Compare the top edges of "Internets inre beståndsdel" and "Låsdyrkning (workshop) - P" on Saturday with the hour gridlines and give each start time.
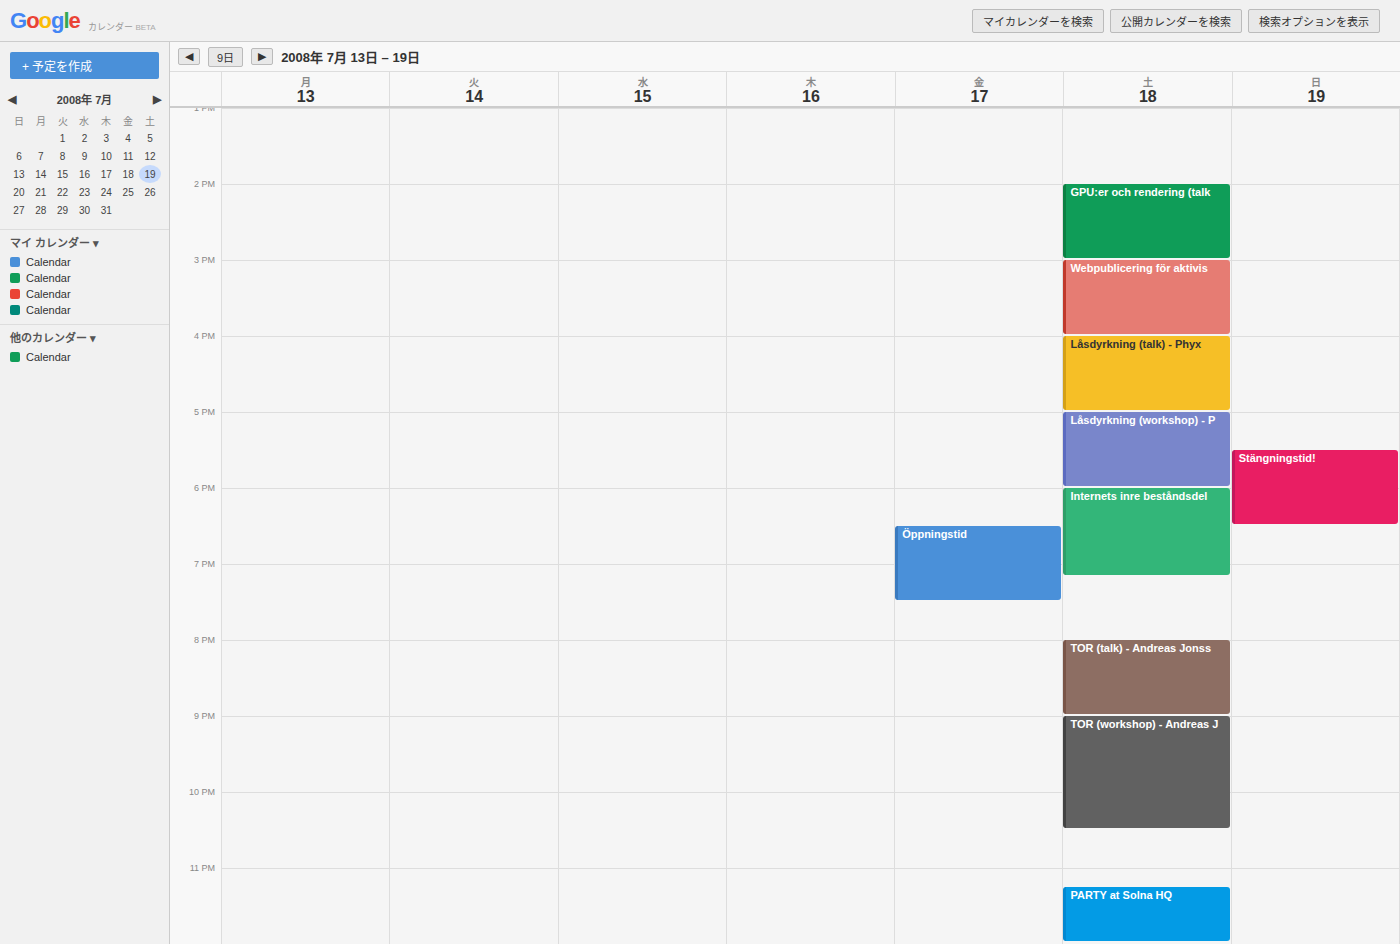
"Internets inre beståndsdel": 18:00, exactly on the 18:00 line. "Låsdyrkning (workshop) - P": 17:00, exactly on the 17:00 line.